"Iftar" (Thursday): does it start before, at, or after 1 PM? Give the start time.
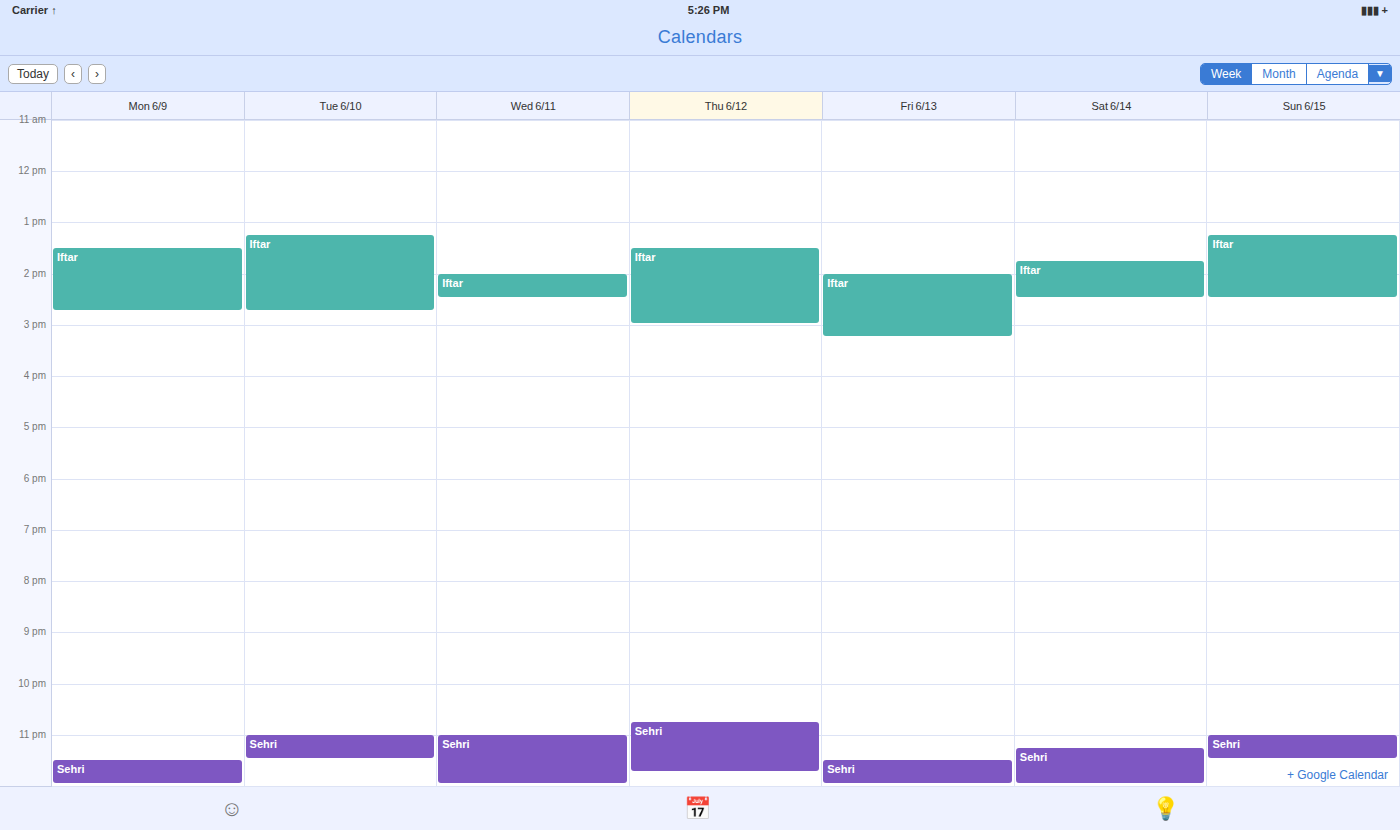
1:30 PM -- after 1 PM, 30 minutes below the 1 PM line.